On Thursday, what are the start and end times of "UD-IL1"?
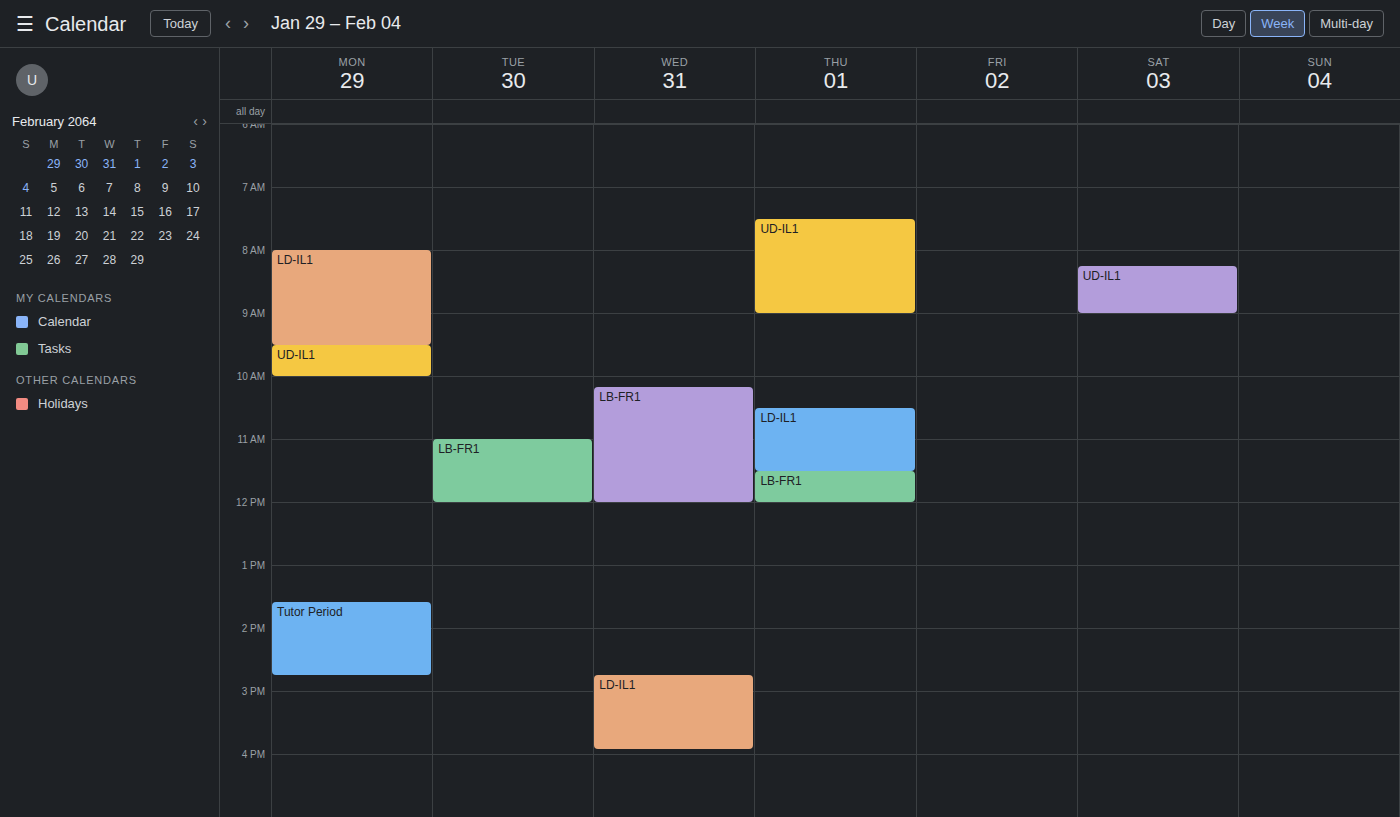
7:30 AM to 9:00 AM